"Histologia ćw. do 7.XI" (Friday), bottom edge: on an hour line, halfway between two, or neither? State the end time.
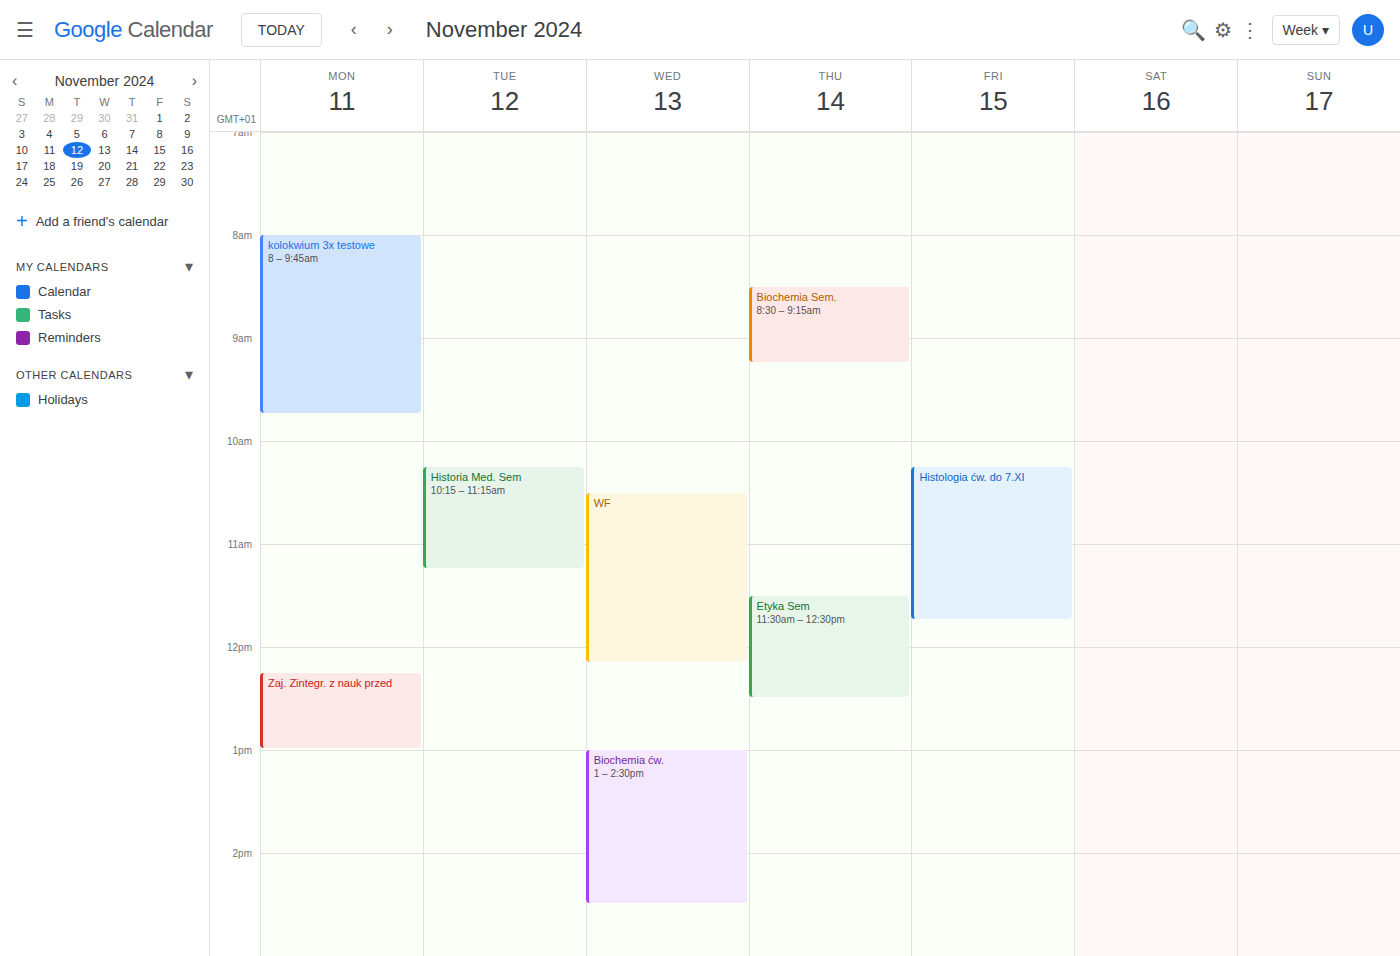
11:45 AM -- neither: three quarters of the way from the 11 AM line to the 12 PM line.